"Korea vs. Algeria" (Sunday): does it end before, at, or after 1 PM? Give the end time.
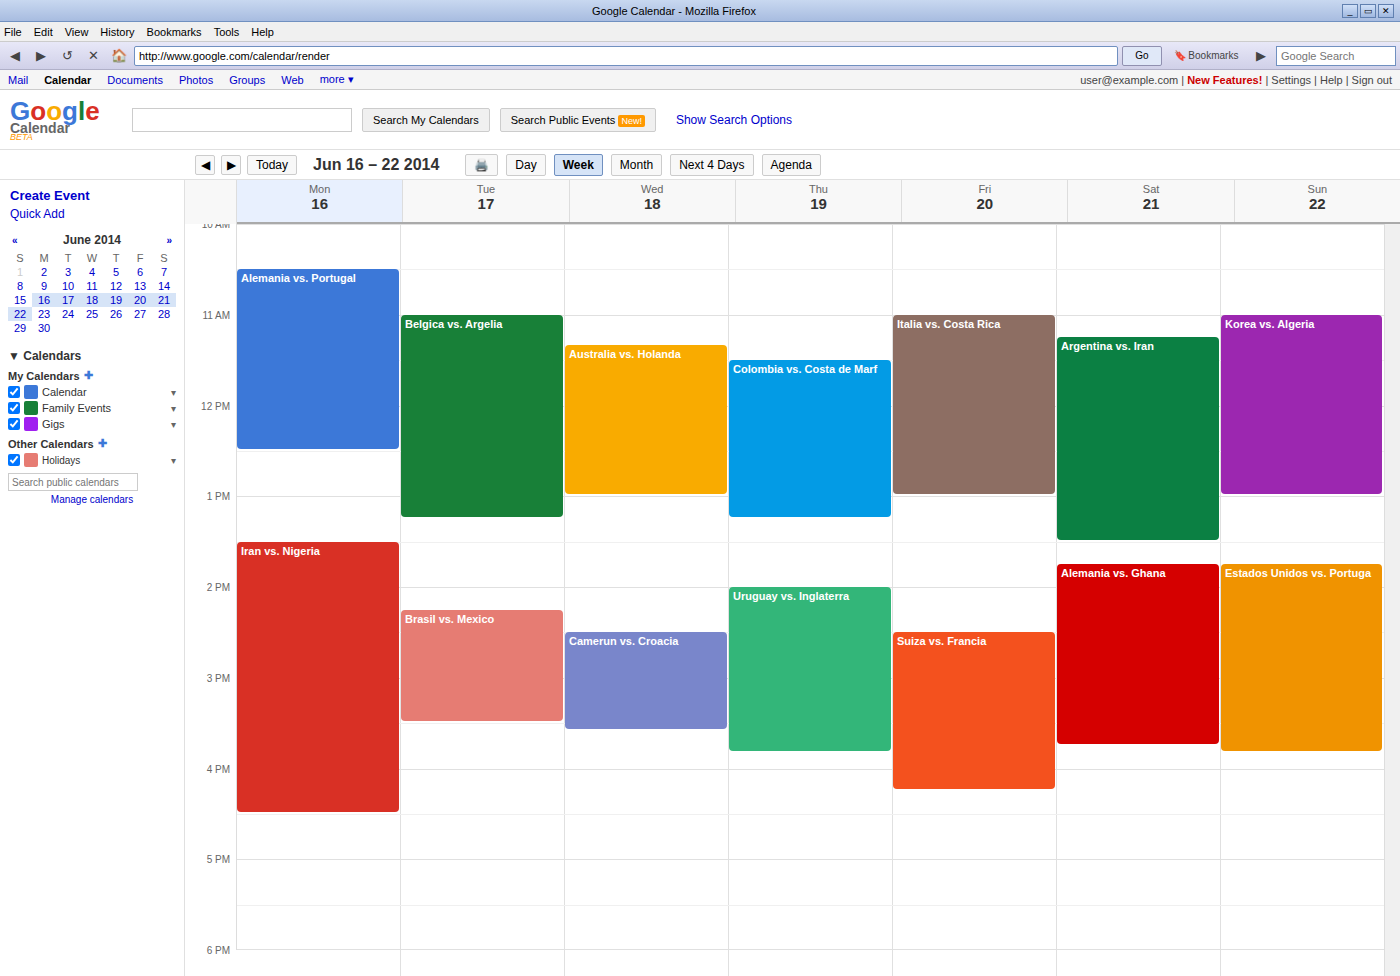
1:00 PM -- exactly at 1 PM, on the 1 PM line.